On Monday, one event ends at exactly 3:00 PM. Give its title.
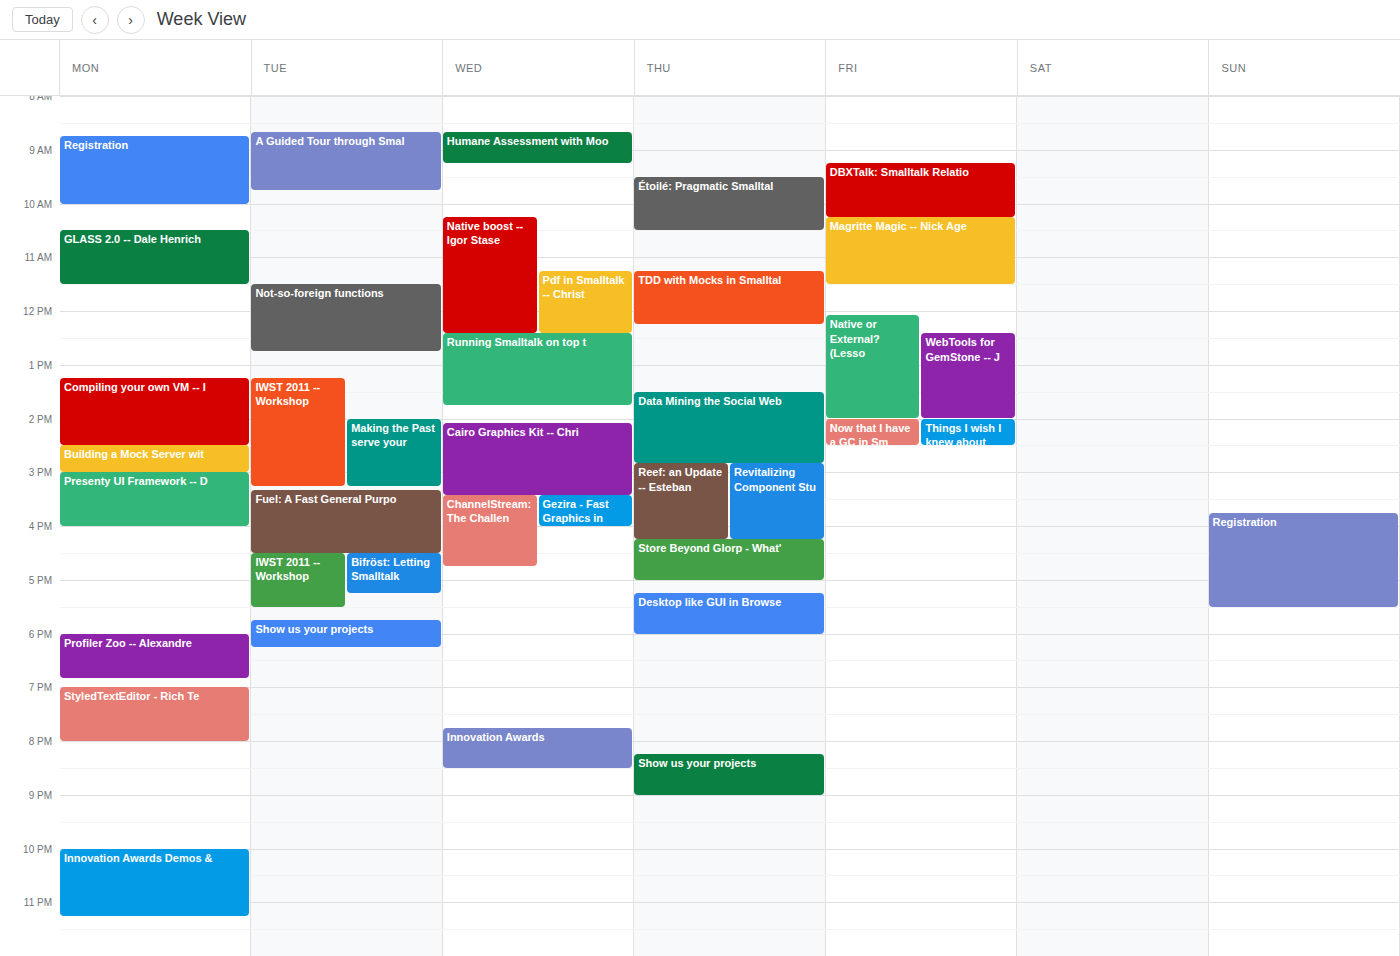
"Building a Mock Server wit"